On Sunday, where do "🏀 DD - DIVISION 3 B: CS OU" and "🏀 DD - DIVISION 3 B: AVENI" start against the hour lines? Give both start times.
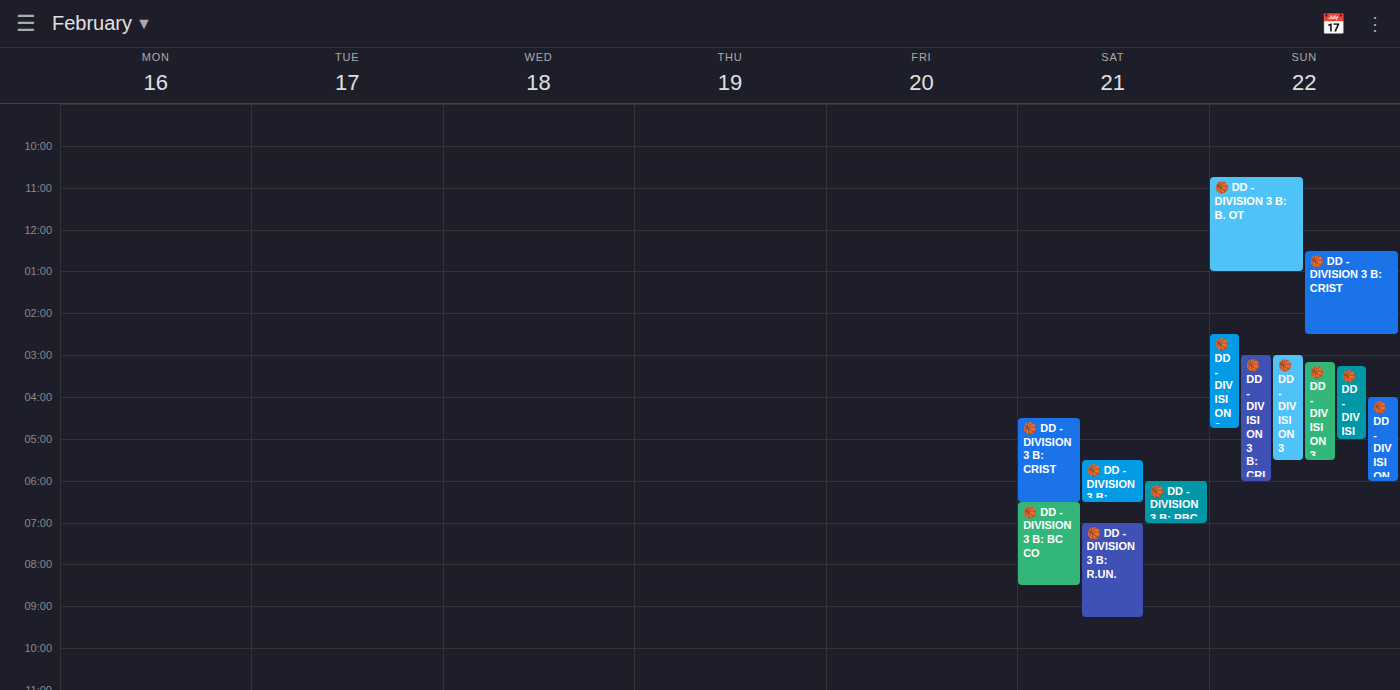
"🏀 DD - DIVISION 3 B: CS OU": 2:30 PM, halfway between the 2 PM and 3 PM lines. "🏀 DD - DIVISION 3 B: AVENI": 4:00 PM, exactly on the 4 PM line.